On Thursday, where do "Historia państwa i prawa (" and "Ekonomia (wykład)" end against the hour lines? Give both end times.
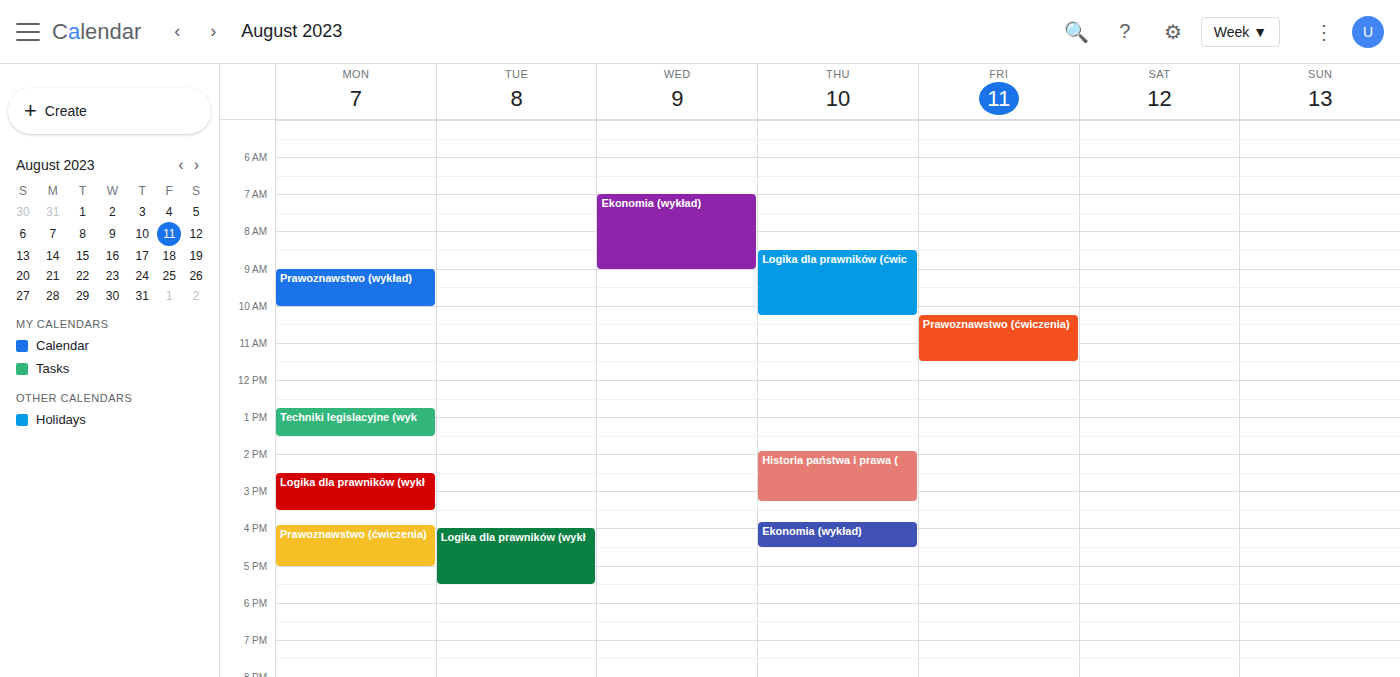
"Historia państwa i prawa (": 3:15 PM, neither: a quarter of the way from the 3 PM line to the 4 PM line. "Ekonomia (wykład)": 4:30 PM, halfway between the 4 PM and 5 PM lines.